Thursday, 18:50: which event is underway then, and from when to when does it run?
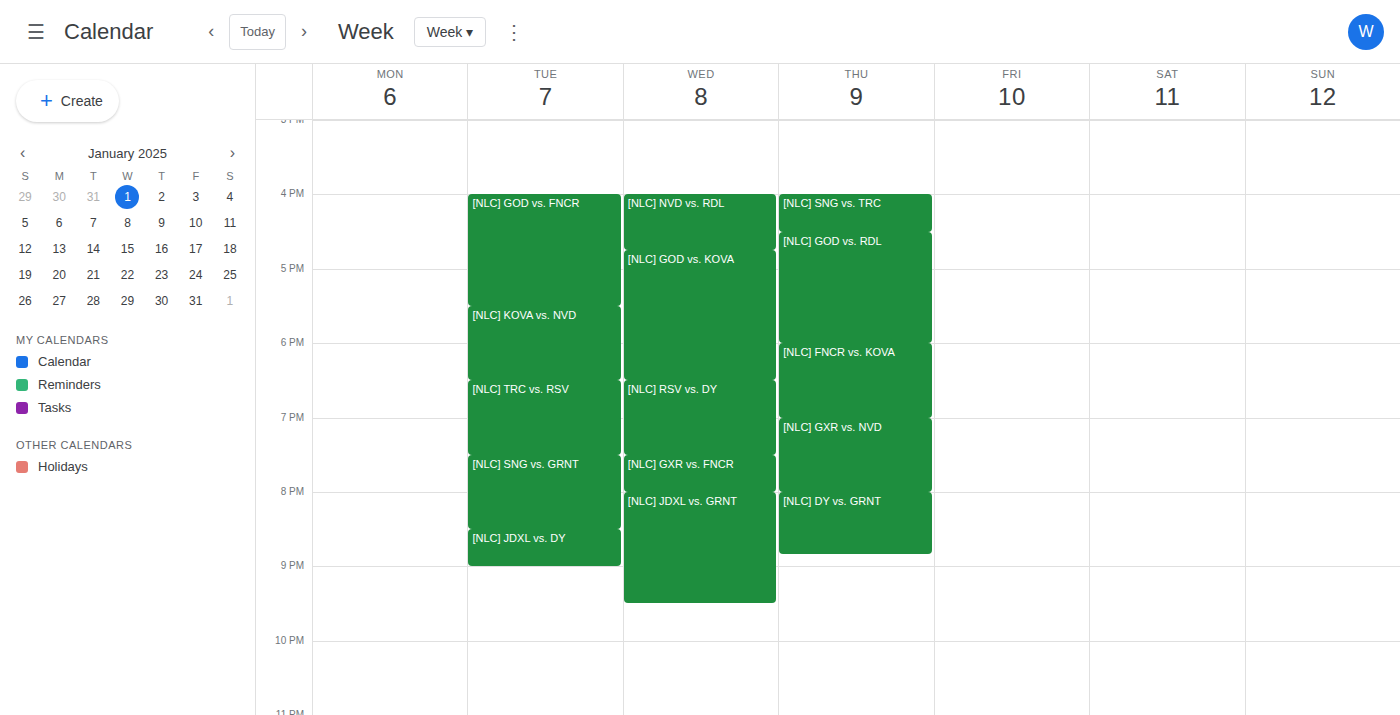
"[NLC] FNCR vs. KOVA", 18:00 to 19:00